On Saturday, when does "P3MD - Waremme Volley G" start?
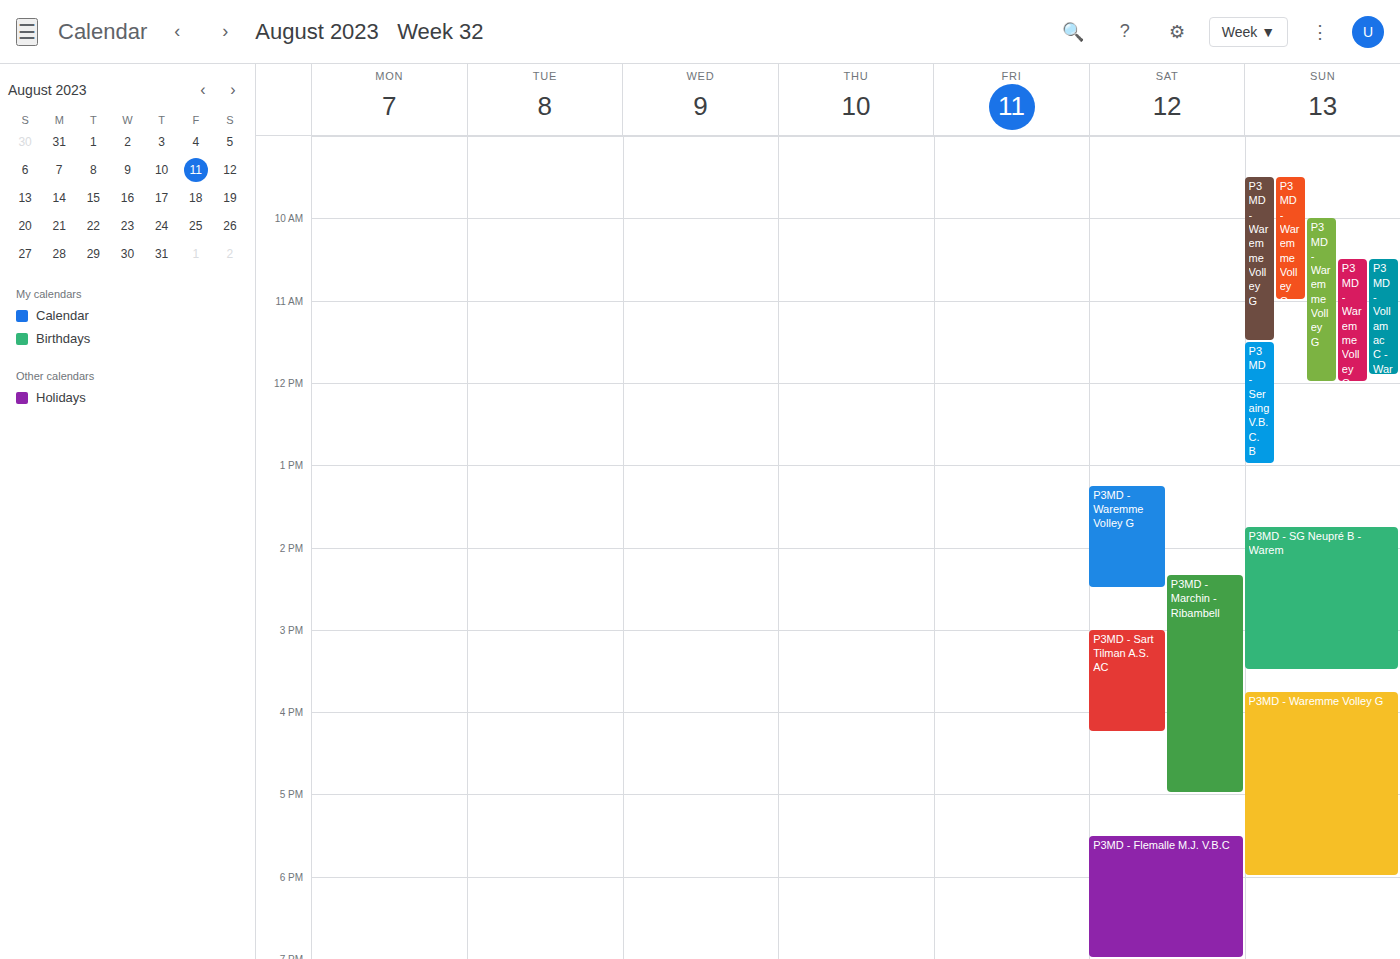
1:15 PM